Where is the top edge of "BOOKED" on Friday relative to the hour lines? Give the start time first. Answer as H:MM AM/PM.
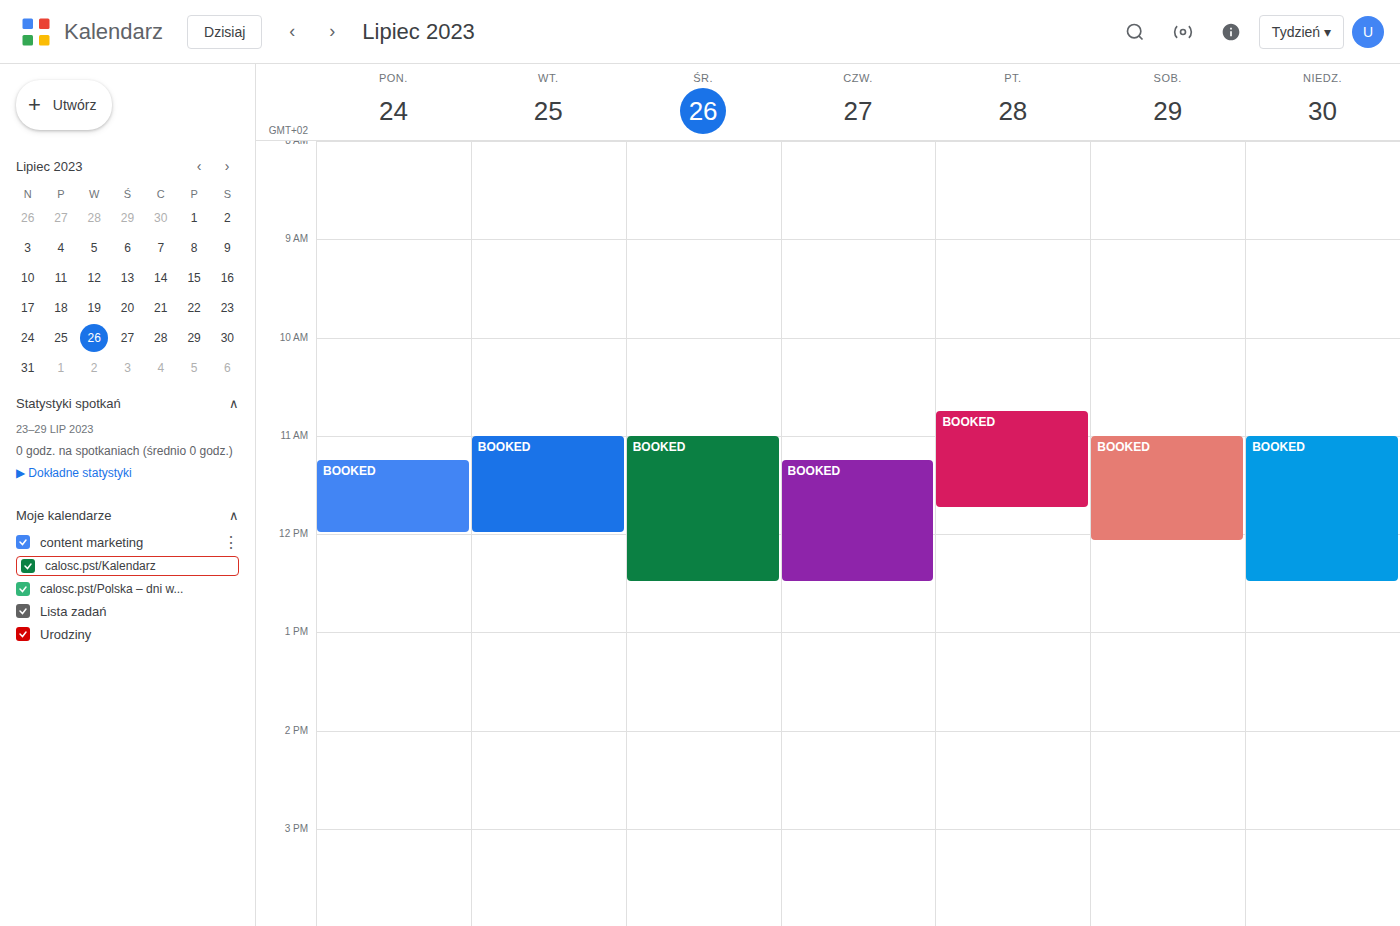
10:45 AM -- neither: three quarters of the way from the 10 AM line to the 11 AM line.